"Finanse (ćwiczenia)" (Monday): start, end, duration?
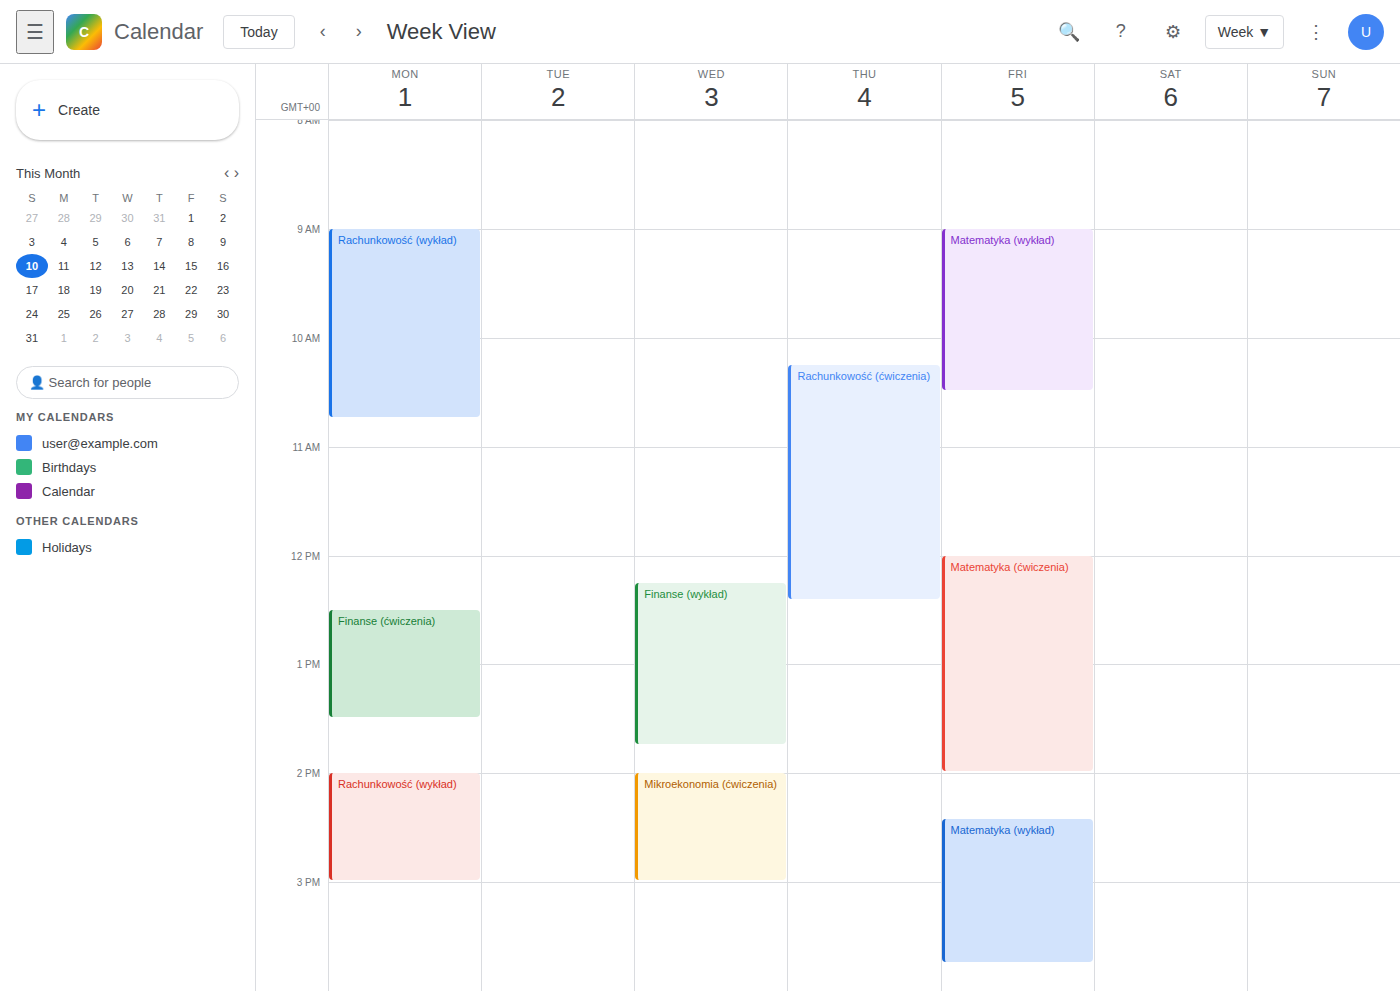
12:30 PM to 1:30 PM, 1 hour